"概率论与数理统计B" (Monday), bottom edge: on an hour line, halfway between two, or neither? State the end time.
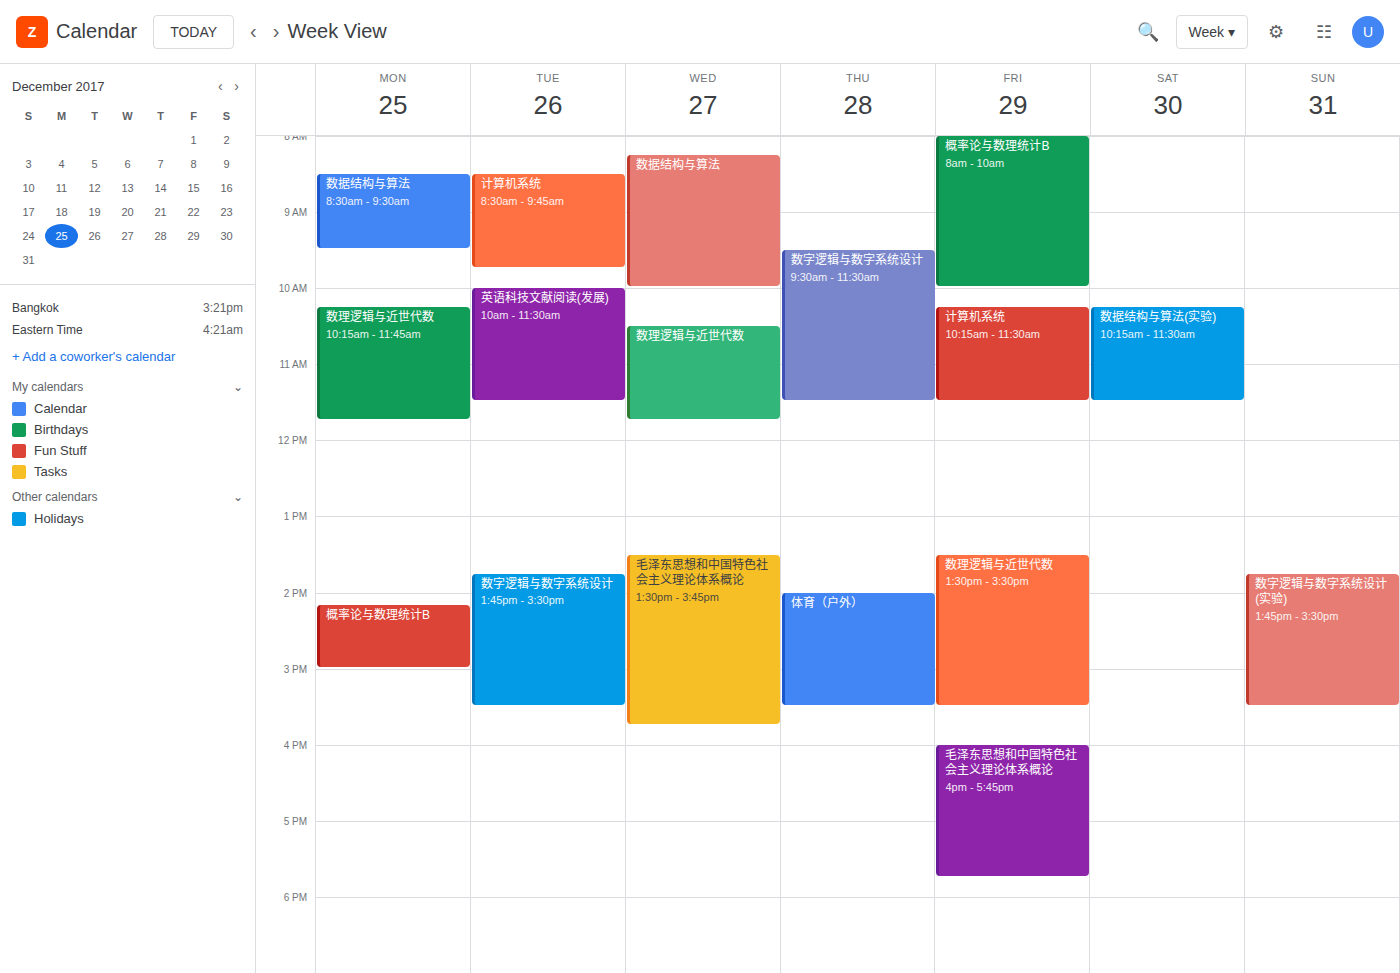
3:00 PM -- exactly on the 3 PM line.